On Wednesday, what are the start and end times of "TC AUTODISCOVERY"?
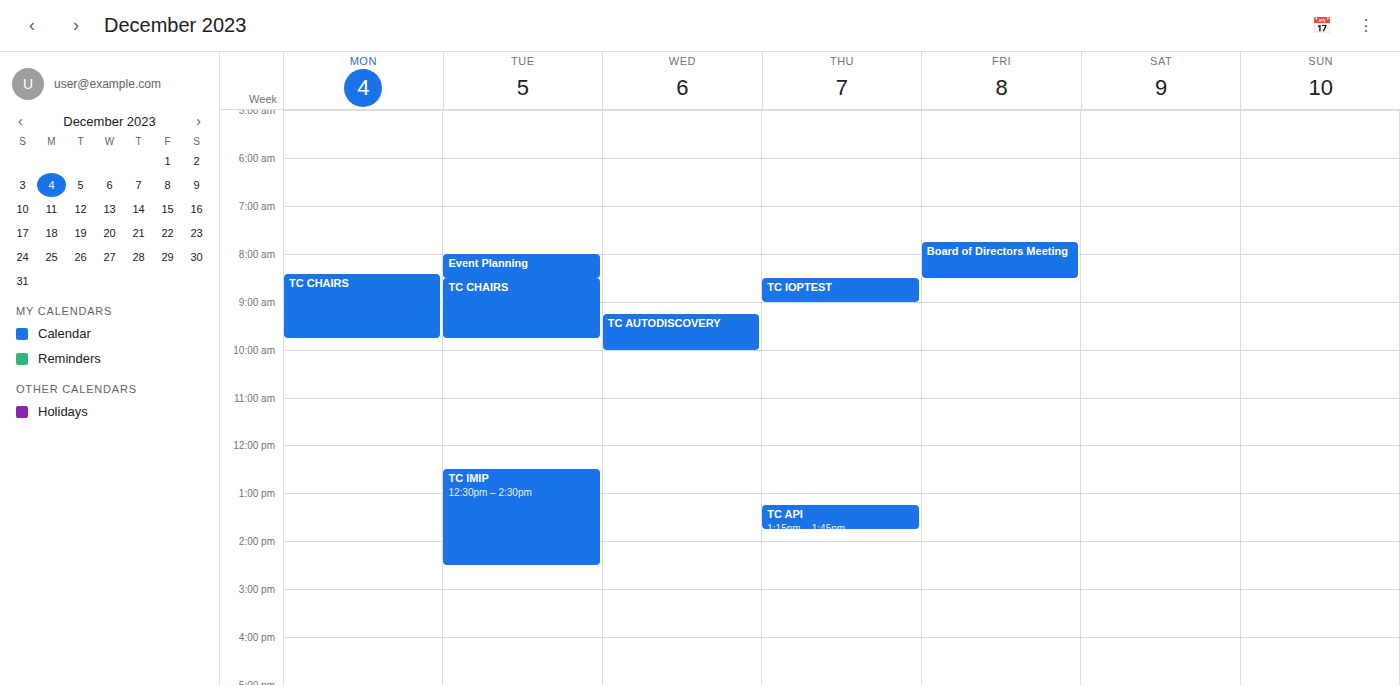
9:15 AM to 10:00 AM